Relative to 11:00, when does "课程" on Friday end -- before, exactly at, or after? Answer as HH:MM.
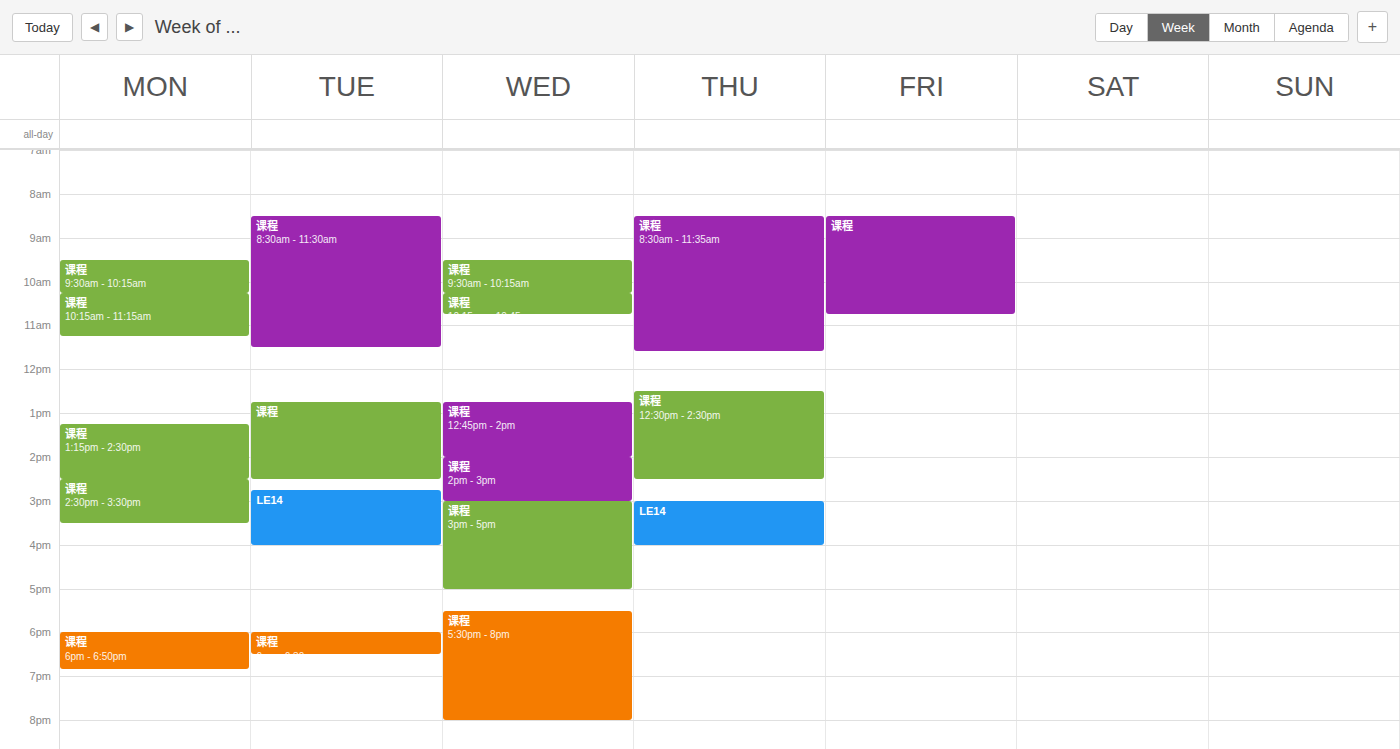
10:45 -- before 11:00, 15 minutes above the 11:00 line.